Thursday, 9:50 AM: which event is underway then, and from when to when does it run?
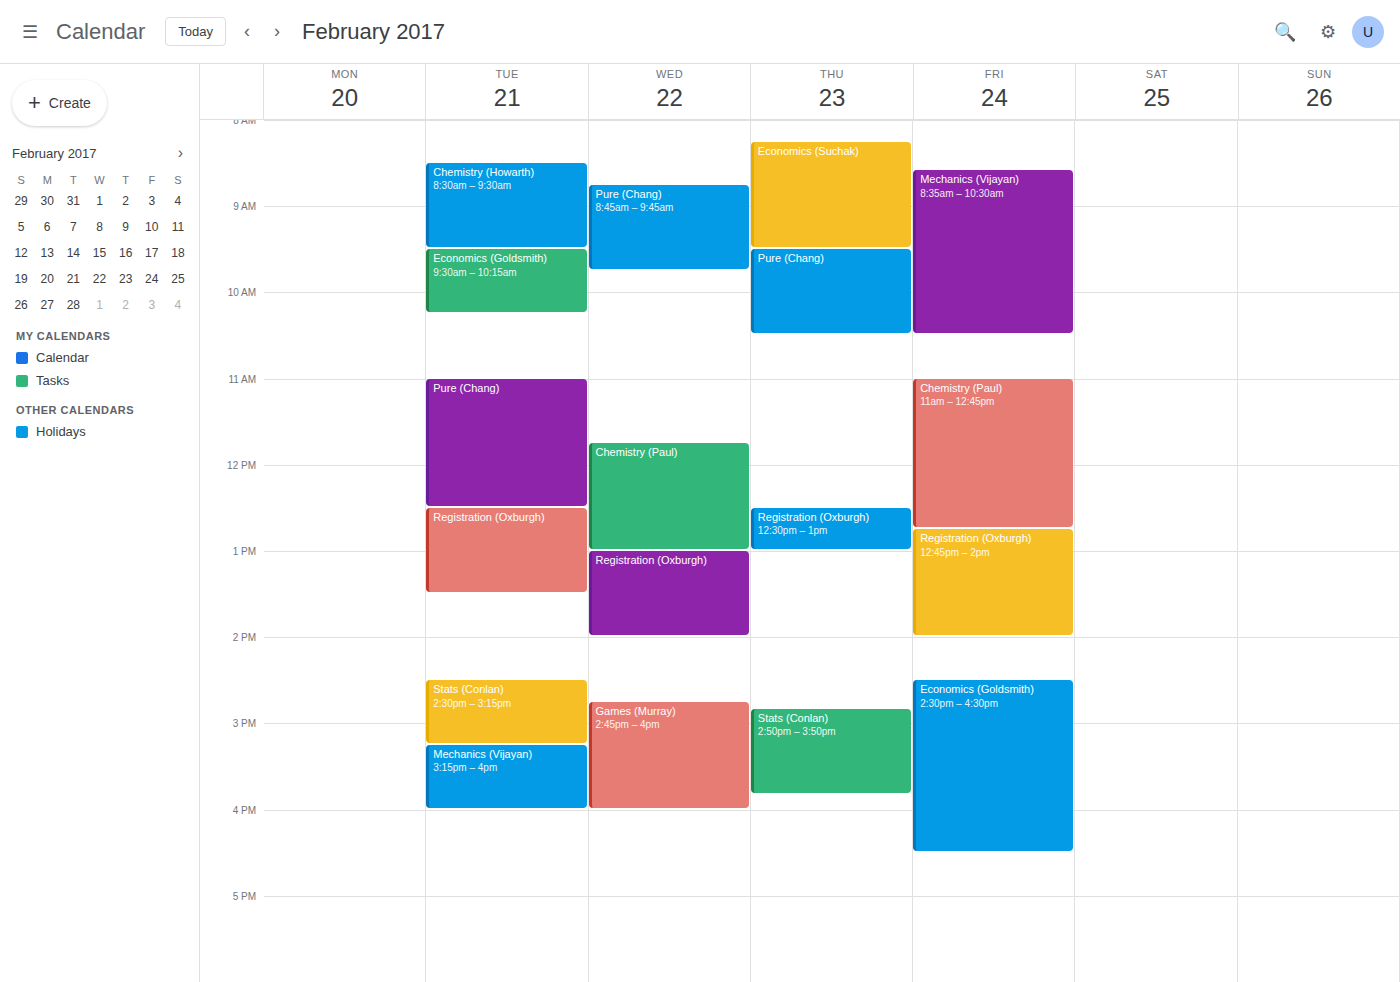
"Pure (Chang)", 9:30 AM to 10:30 AM